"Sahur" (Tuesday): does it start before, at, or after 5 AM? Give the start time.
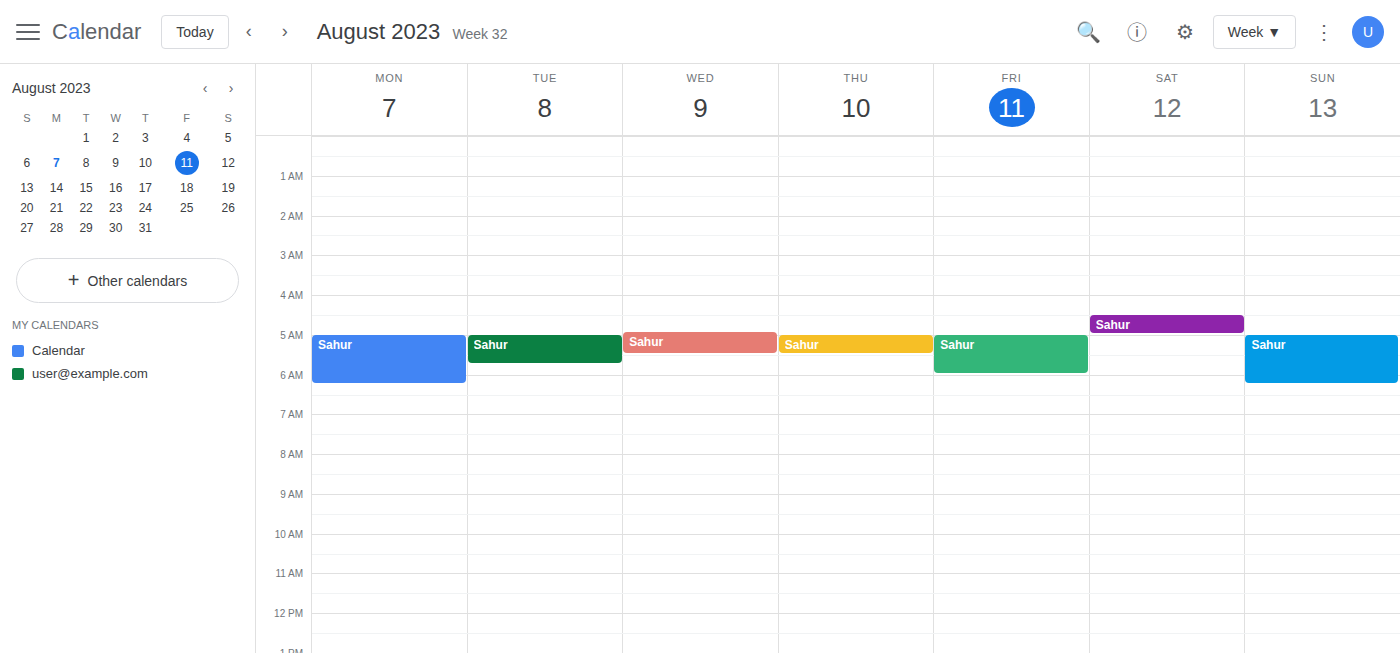
5:00 AM -- exactly at 5 AM, on the 5 AM line.